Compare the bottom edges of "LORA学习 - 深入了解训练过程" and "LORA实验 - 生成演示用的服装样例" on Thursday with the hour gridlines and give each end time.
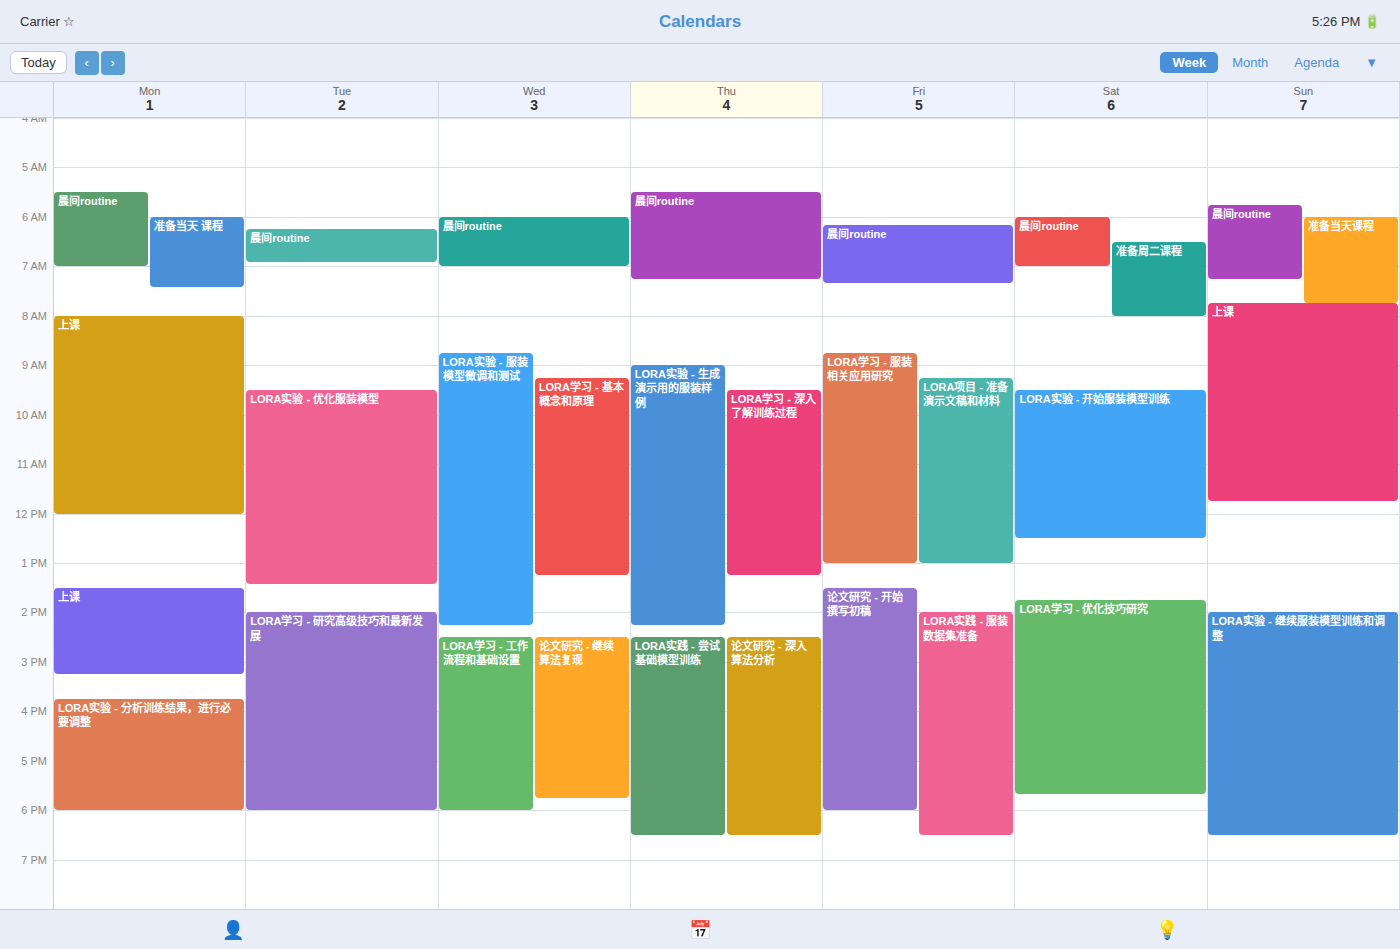
"LORA学习 - 深入了解训练过程": 1:15 PM, neither: a quarter of the way from the 1 PM line to the 2 PM line. "LORA实验 - 生成演示用的服装样例": 2:15 PM, neither: a quarter of the way from the 2 PM line to the 3 PM line.